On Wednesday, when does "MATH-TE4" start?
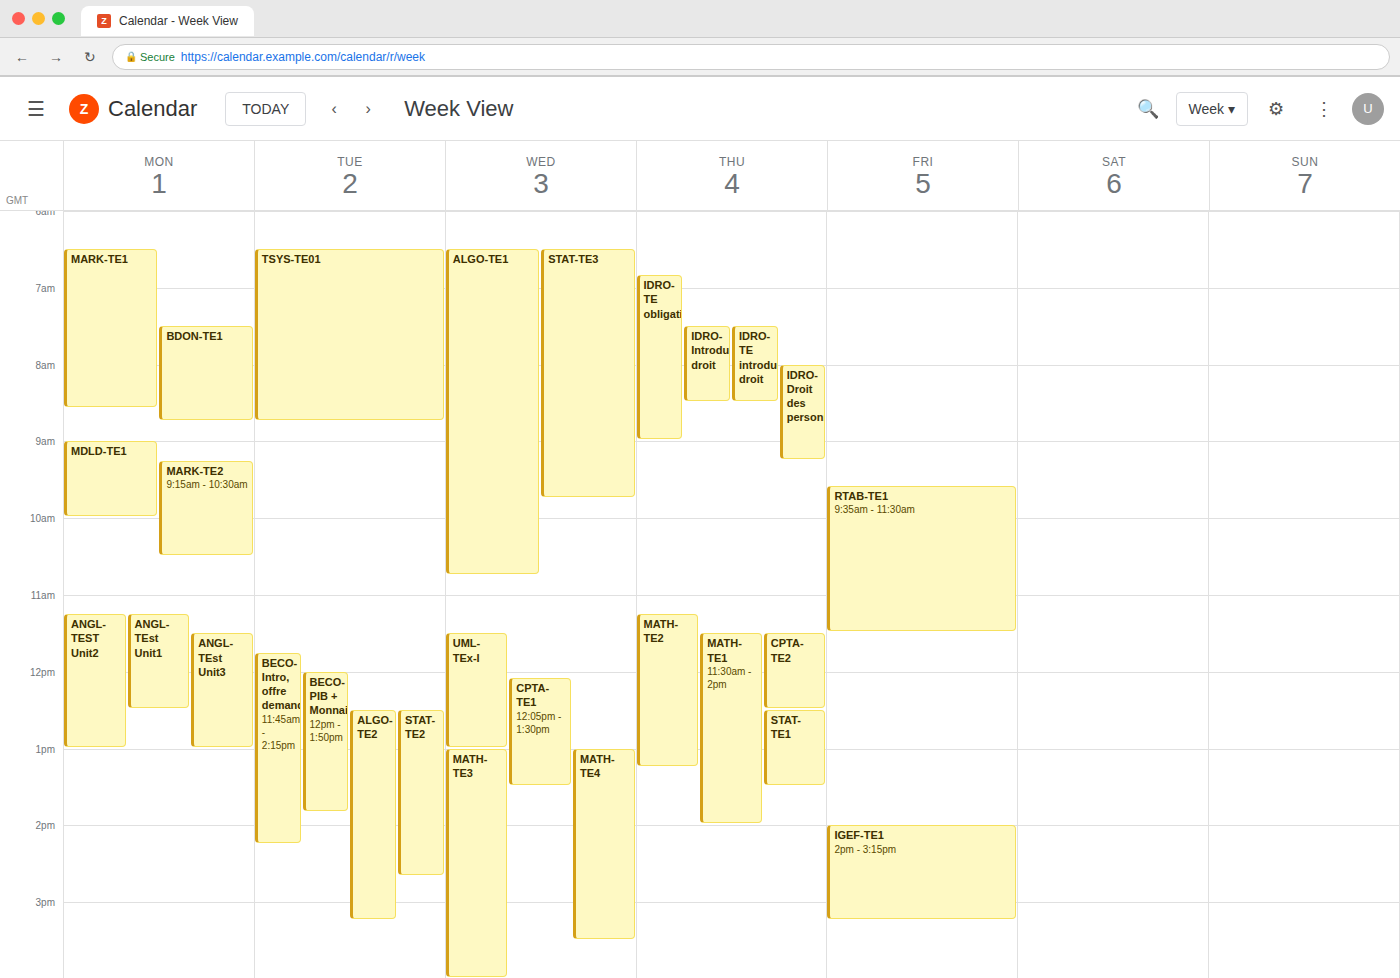
1:00 PM